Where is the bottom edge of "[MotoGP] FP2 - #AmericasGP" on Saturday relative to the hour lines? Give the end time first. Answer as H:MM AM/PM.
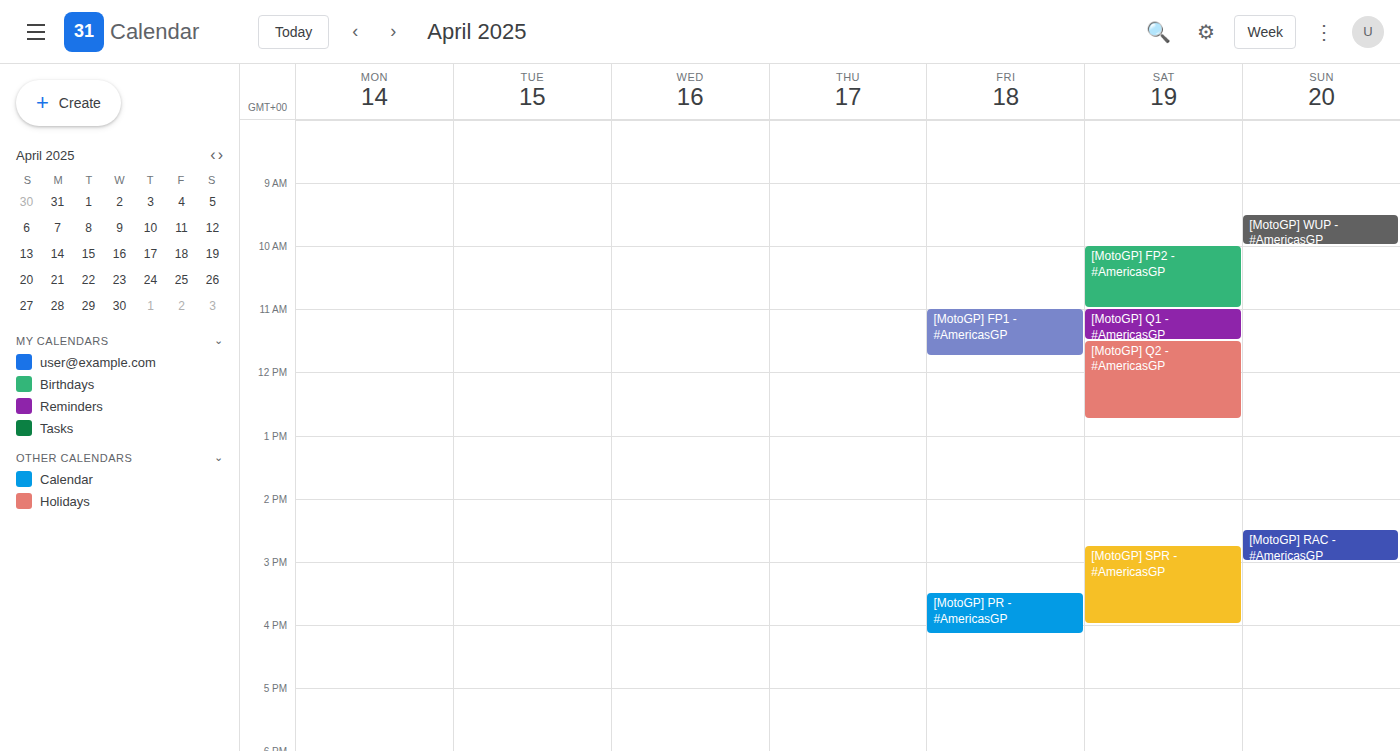
11:00 AM -- exactly on the 11 AM line.